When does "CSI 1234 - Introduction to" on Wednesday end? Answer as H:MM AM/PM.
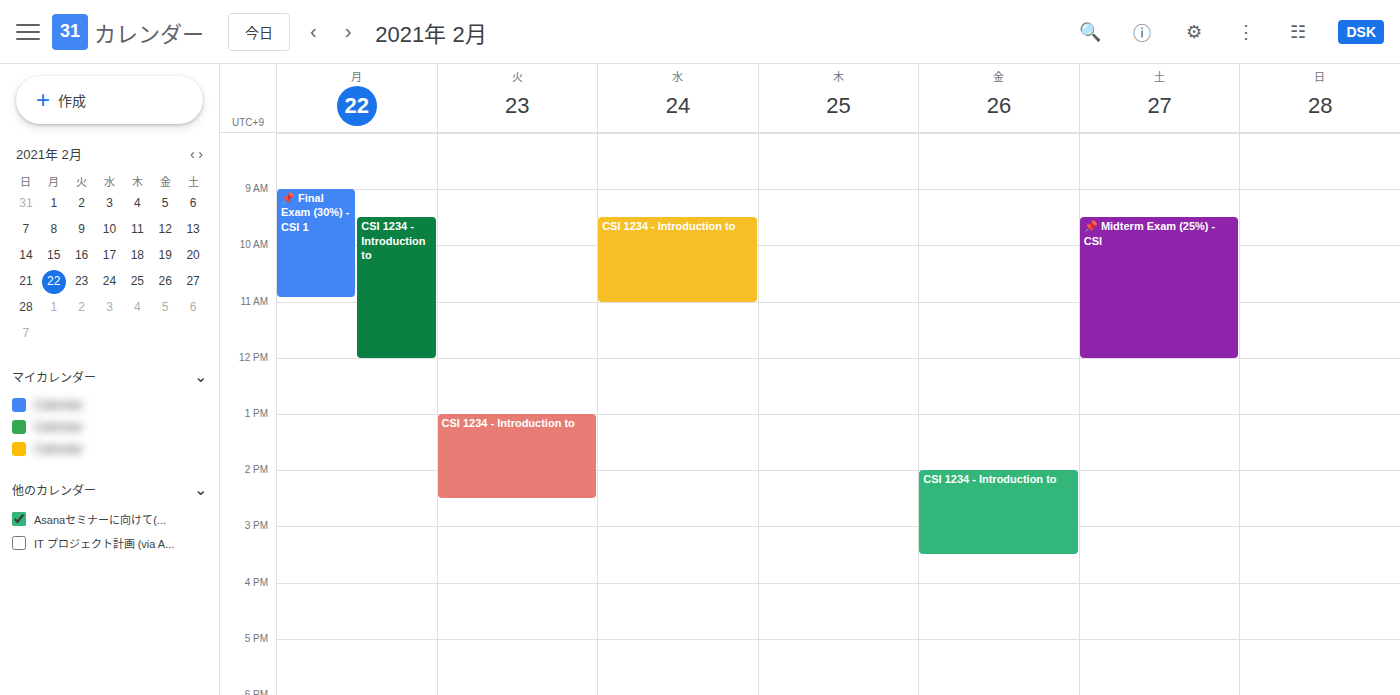
11:00 AM